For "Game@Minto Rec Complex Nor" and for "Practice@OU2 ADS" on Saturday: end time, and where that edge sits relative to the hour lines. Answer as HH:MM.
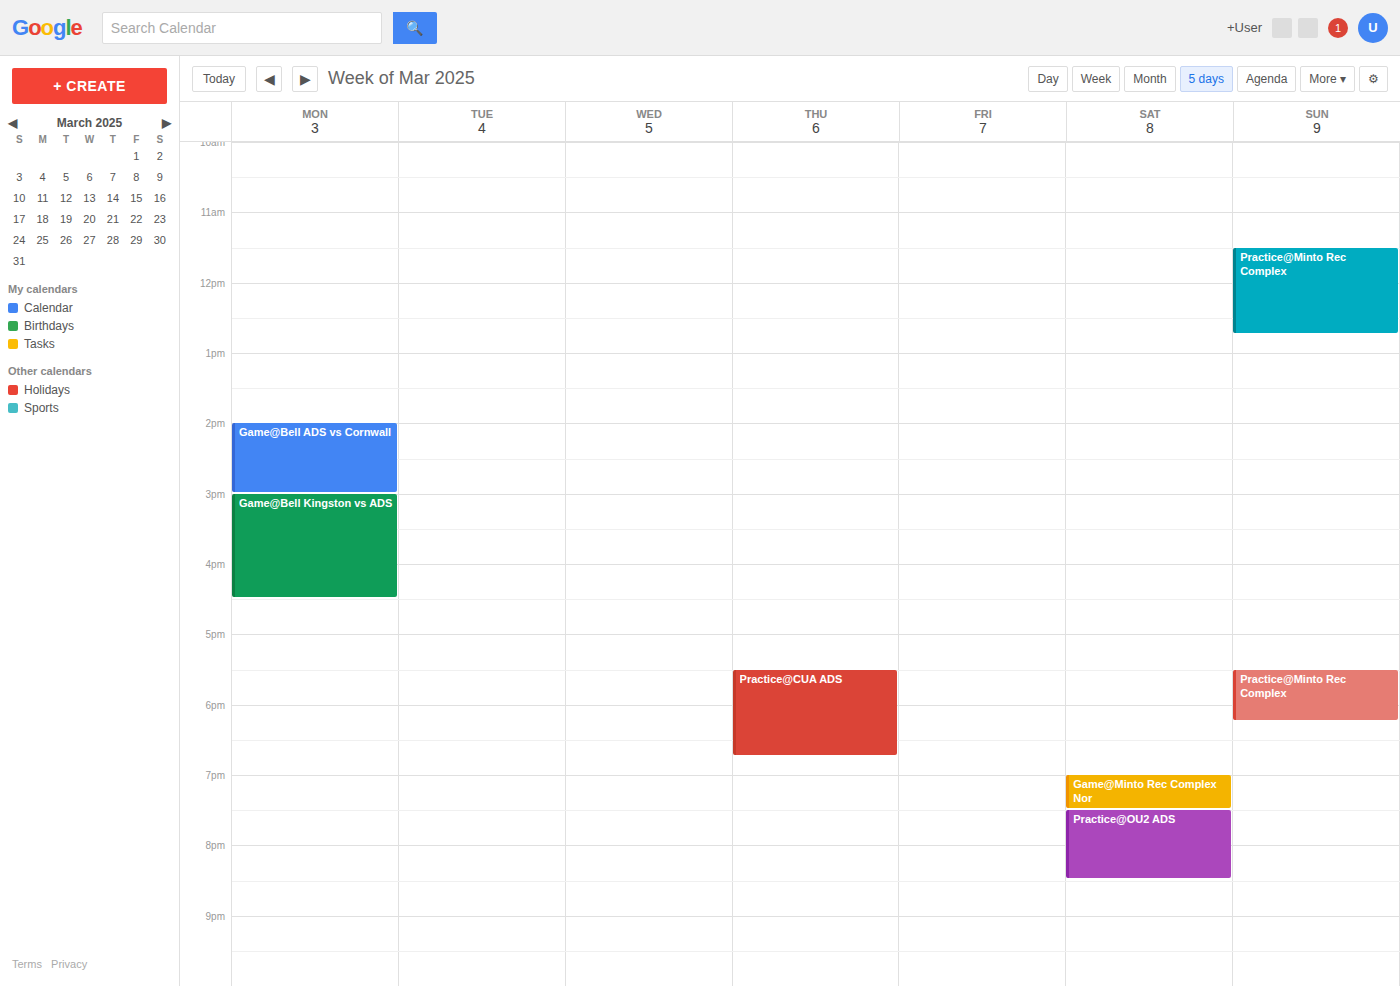
"Game@Minto Rec Complex Nor": 19:30, halfway between the 19:00 and 20:00 lines. "Practice@OU2 ADS": 20:30, halfway between the 20:00 and 21:00 lines.